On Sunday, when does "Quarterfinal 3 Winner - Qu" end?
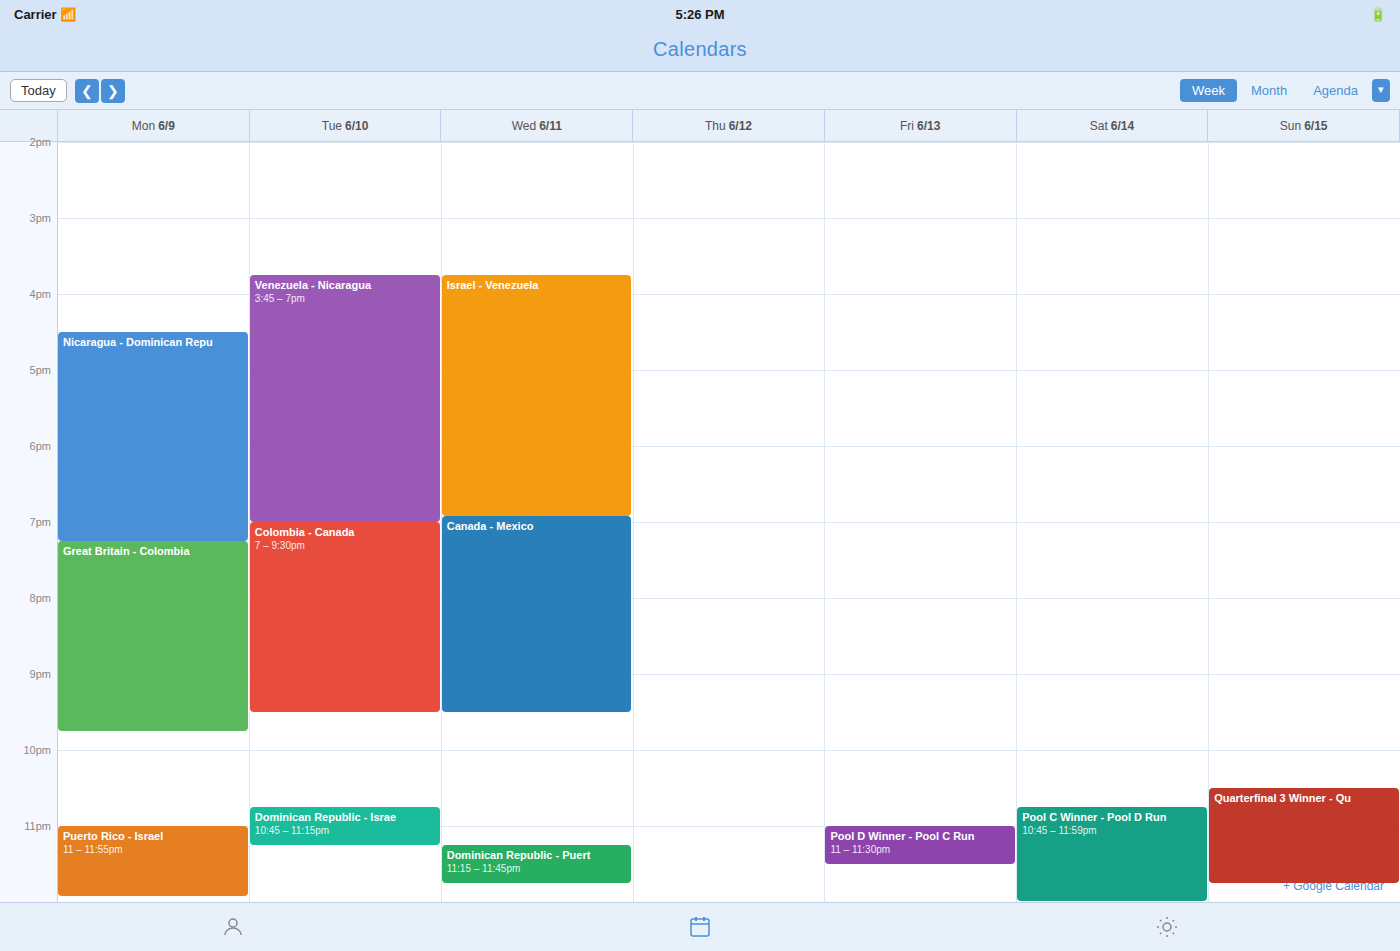
11:45 PM